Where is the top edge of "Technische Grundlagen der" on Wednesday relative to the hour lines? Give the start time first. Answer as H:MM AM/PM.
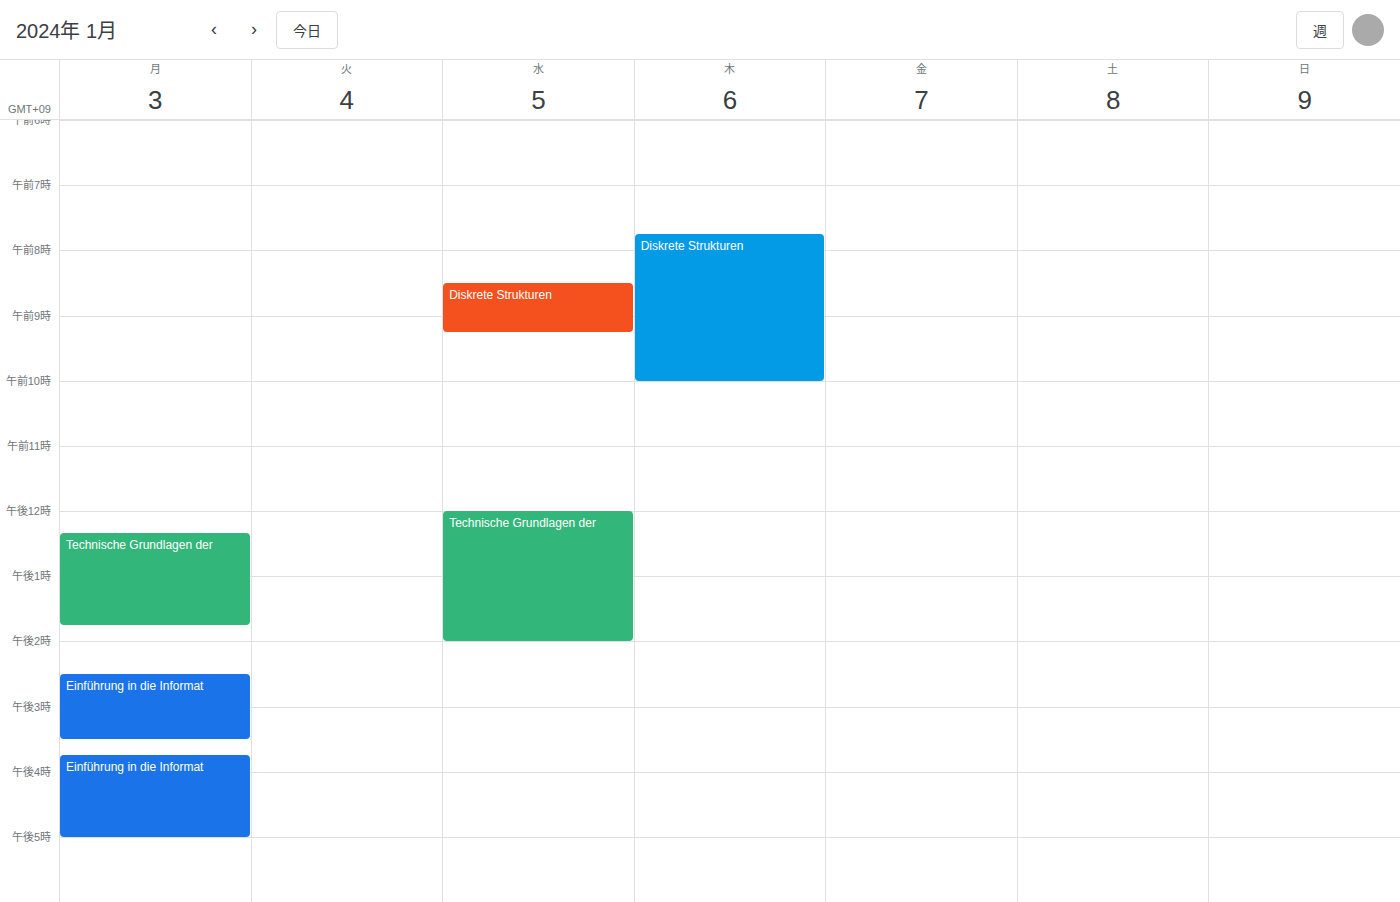
12:00 PM -- exactly on the 12 PM line.